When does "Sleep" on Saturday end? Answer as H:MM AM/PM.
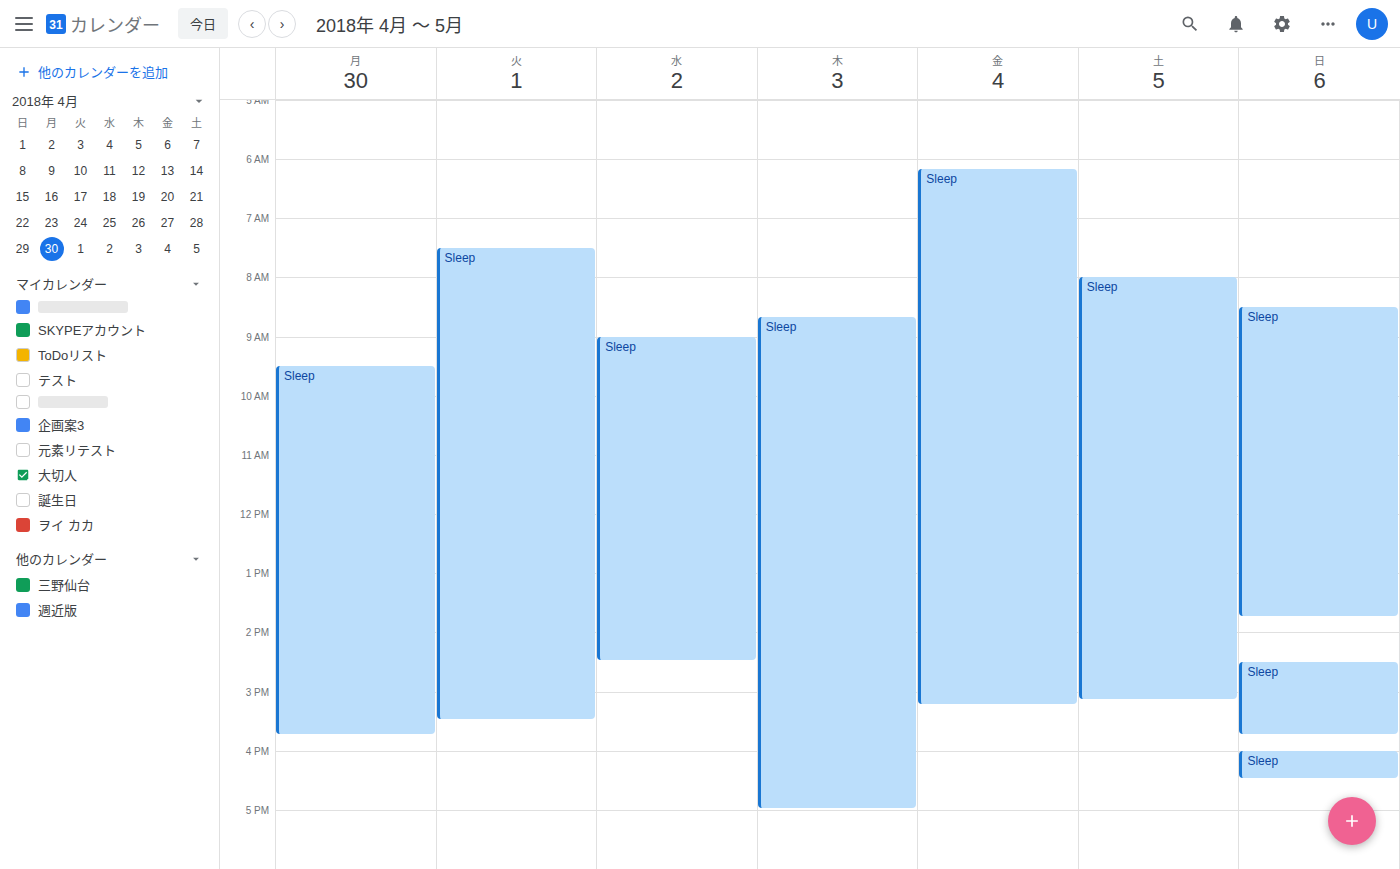
3:10 PM